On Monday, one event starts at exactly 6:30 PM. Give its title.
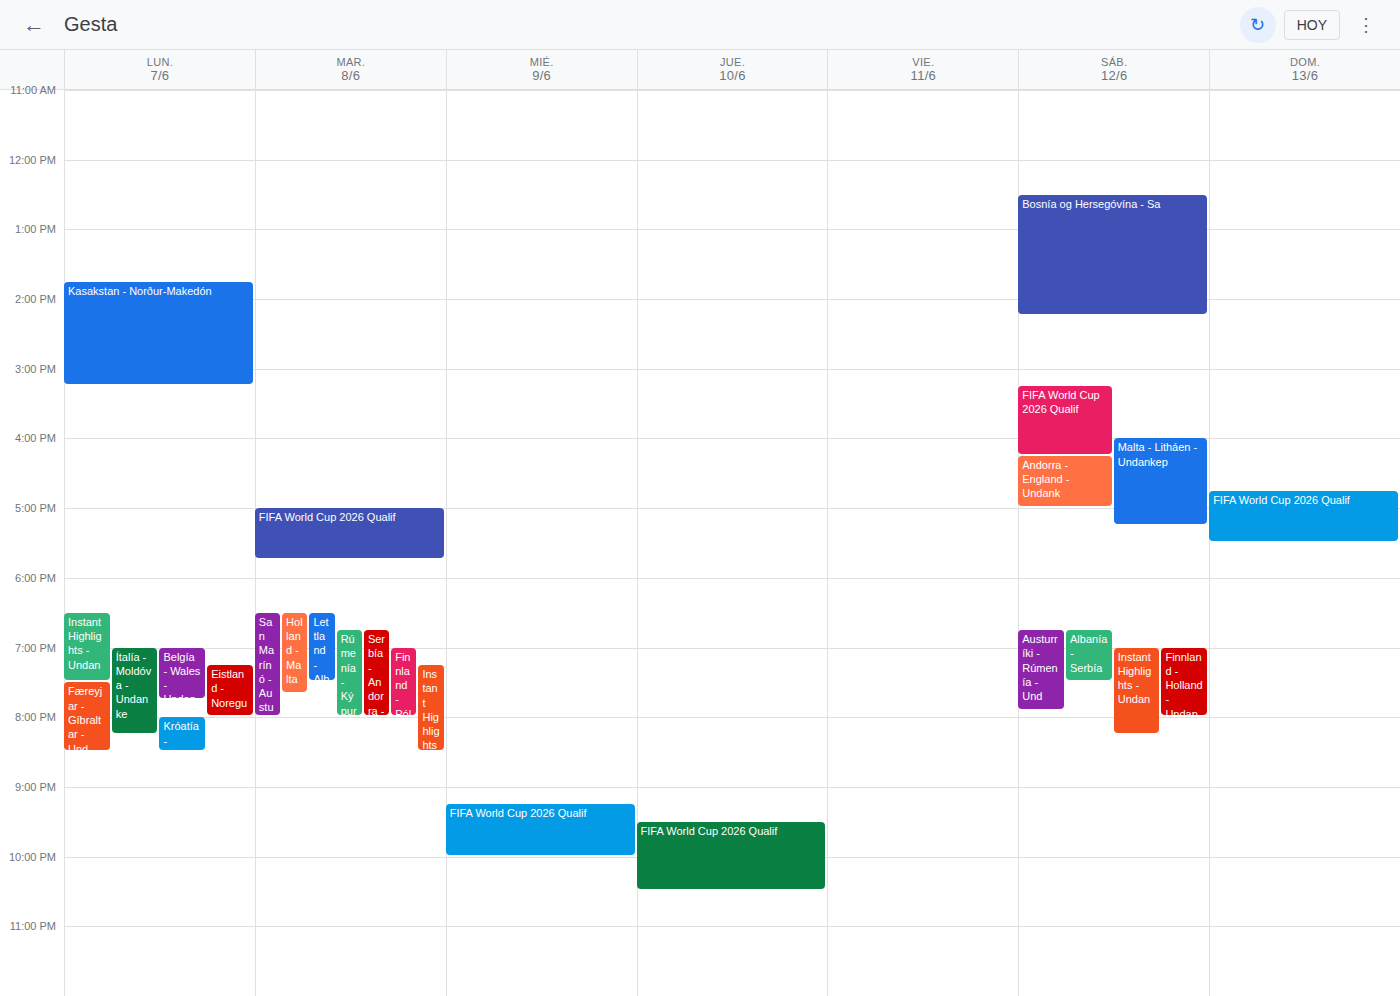
"Instant Highlights - Undan"